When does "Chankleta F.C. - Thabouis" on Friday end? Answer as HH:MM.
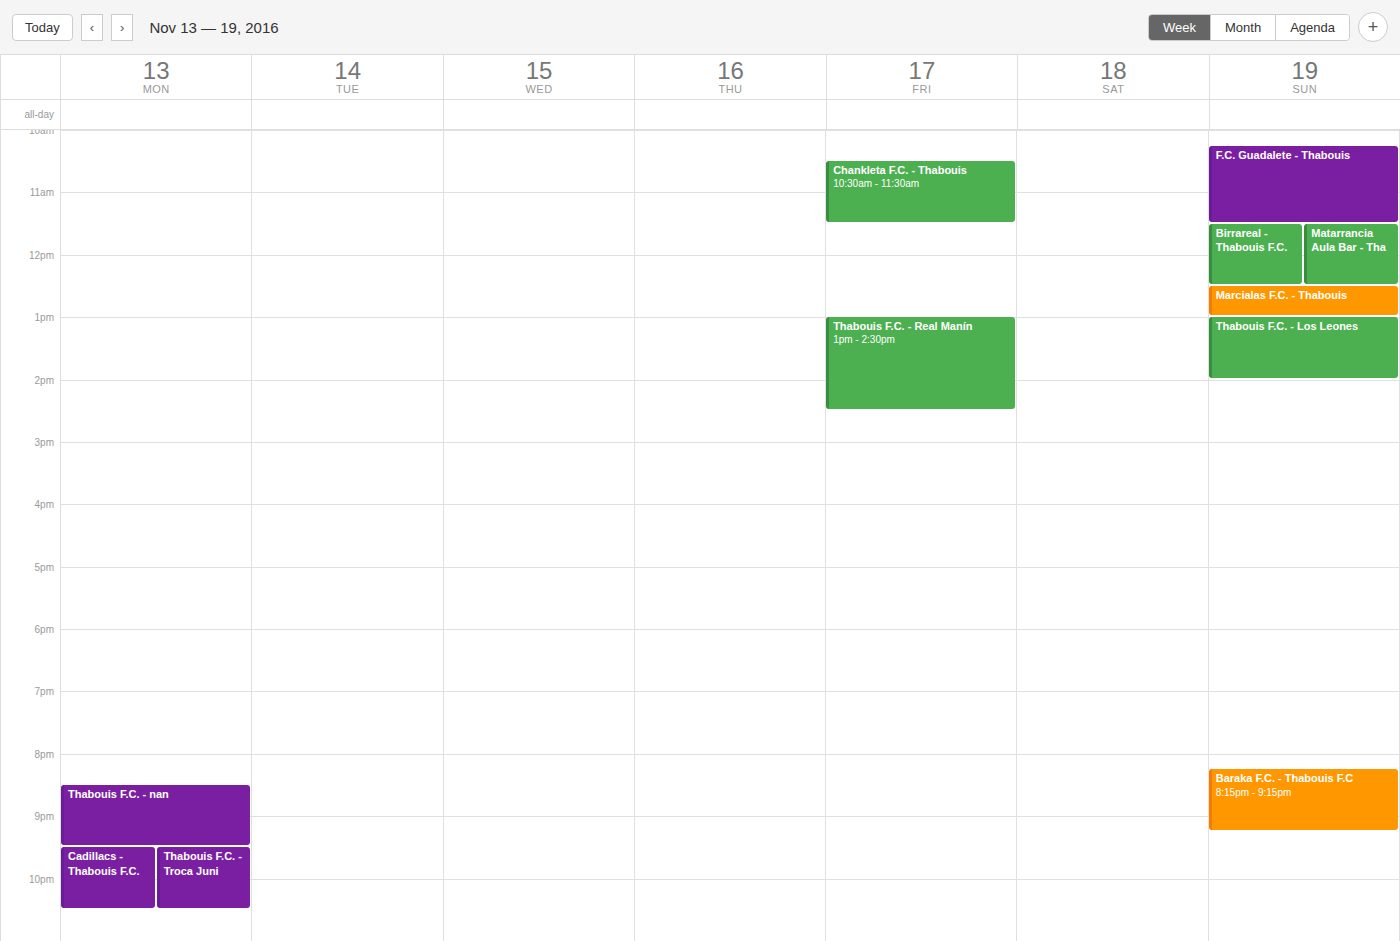
11:30